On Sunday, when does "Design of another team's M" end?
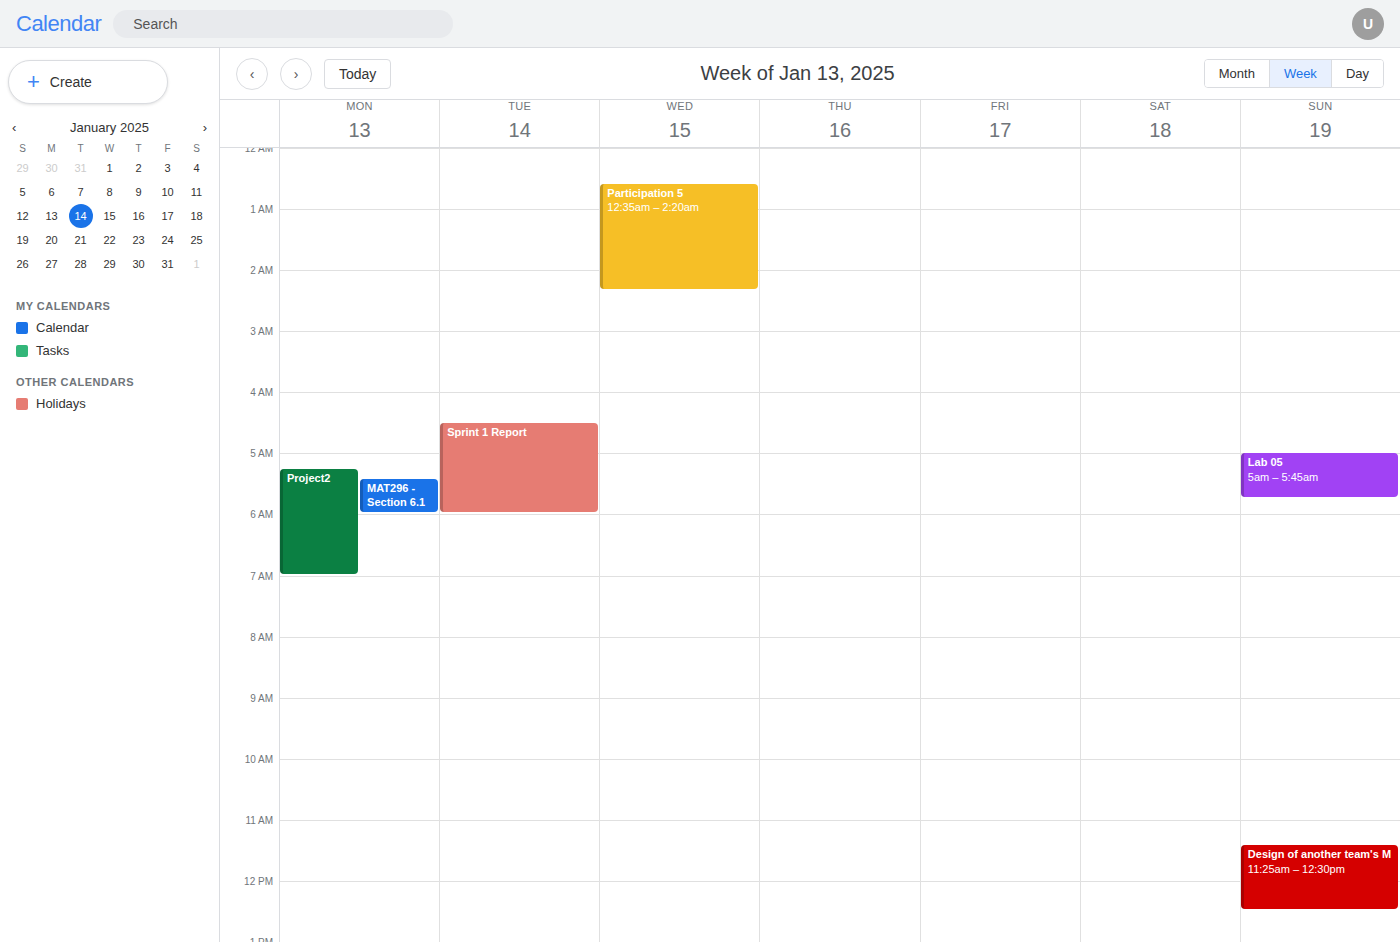
12:30